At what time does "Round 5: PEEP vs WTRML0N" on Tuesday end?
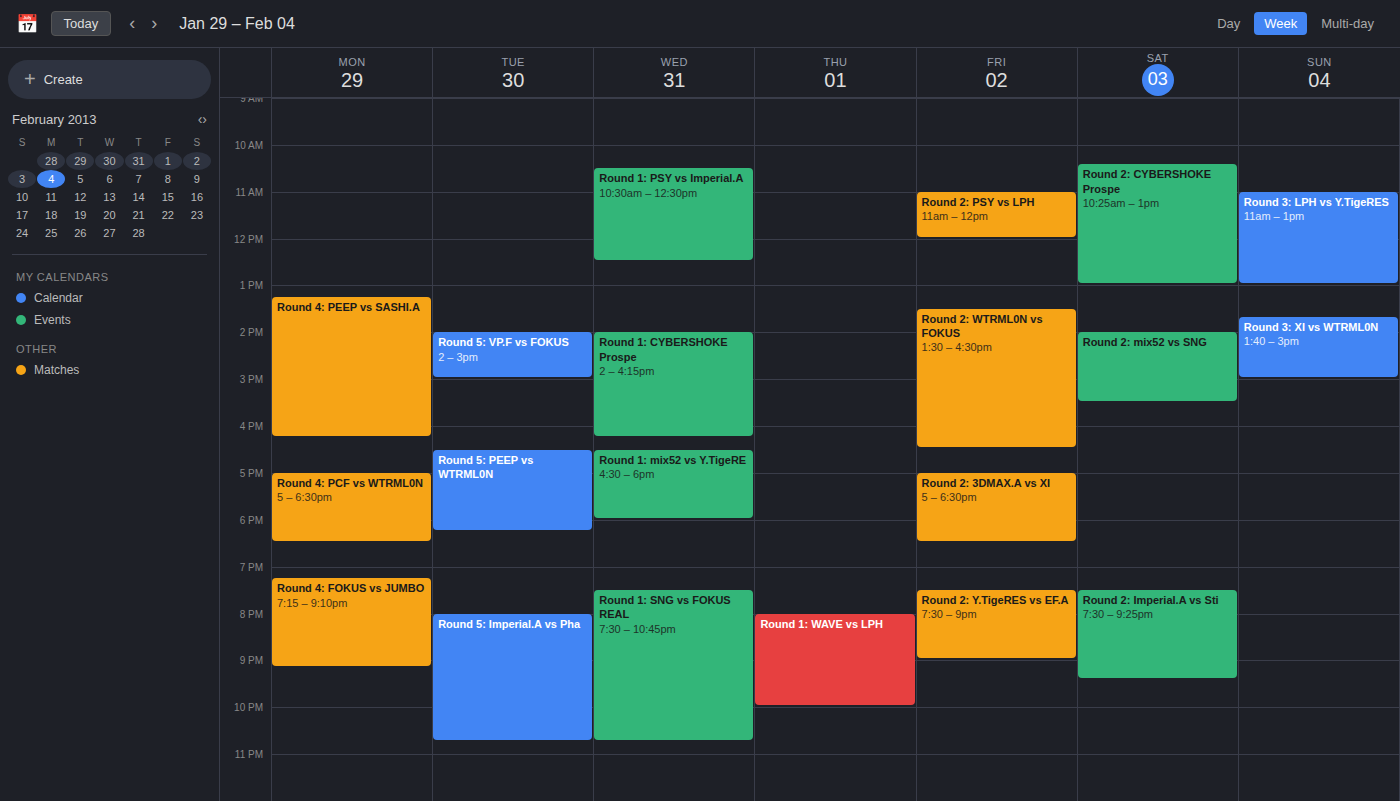
6:15 PM